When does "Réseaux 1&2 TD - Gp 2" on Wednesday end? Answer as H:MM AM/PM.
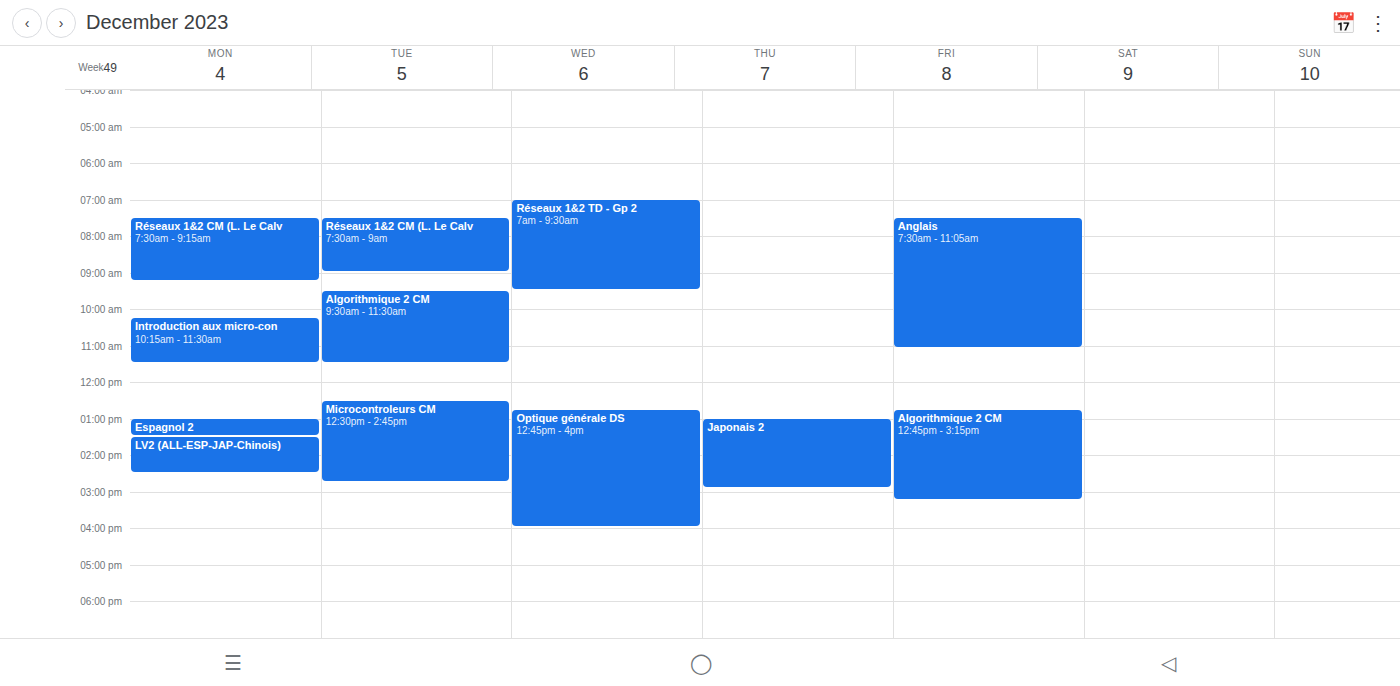
9:30 AM